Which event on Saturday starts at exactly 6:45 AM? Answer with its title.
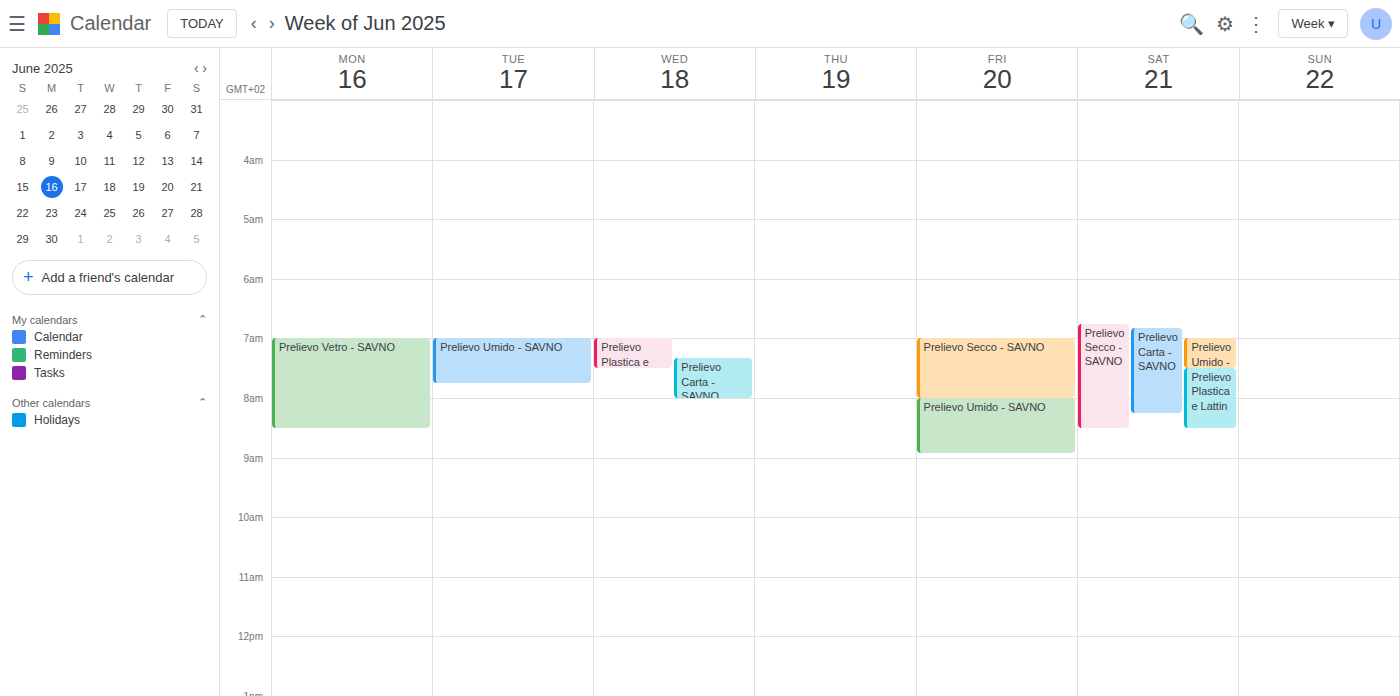
"Prelievo Secco - SAVNO"